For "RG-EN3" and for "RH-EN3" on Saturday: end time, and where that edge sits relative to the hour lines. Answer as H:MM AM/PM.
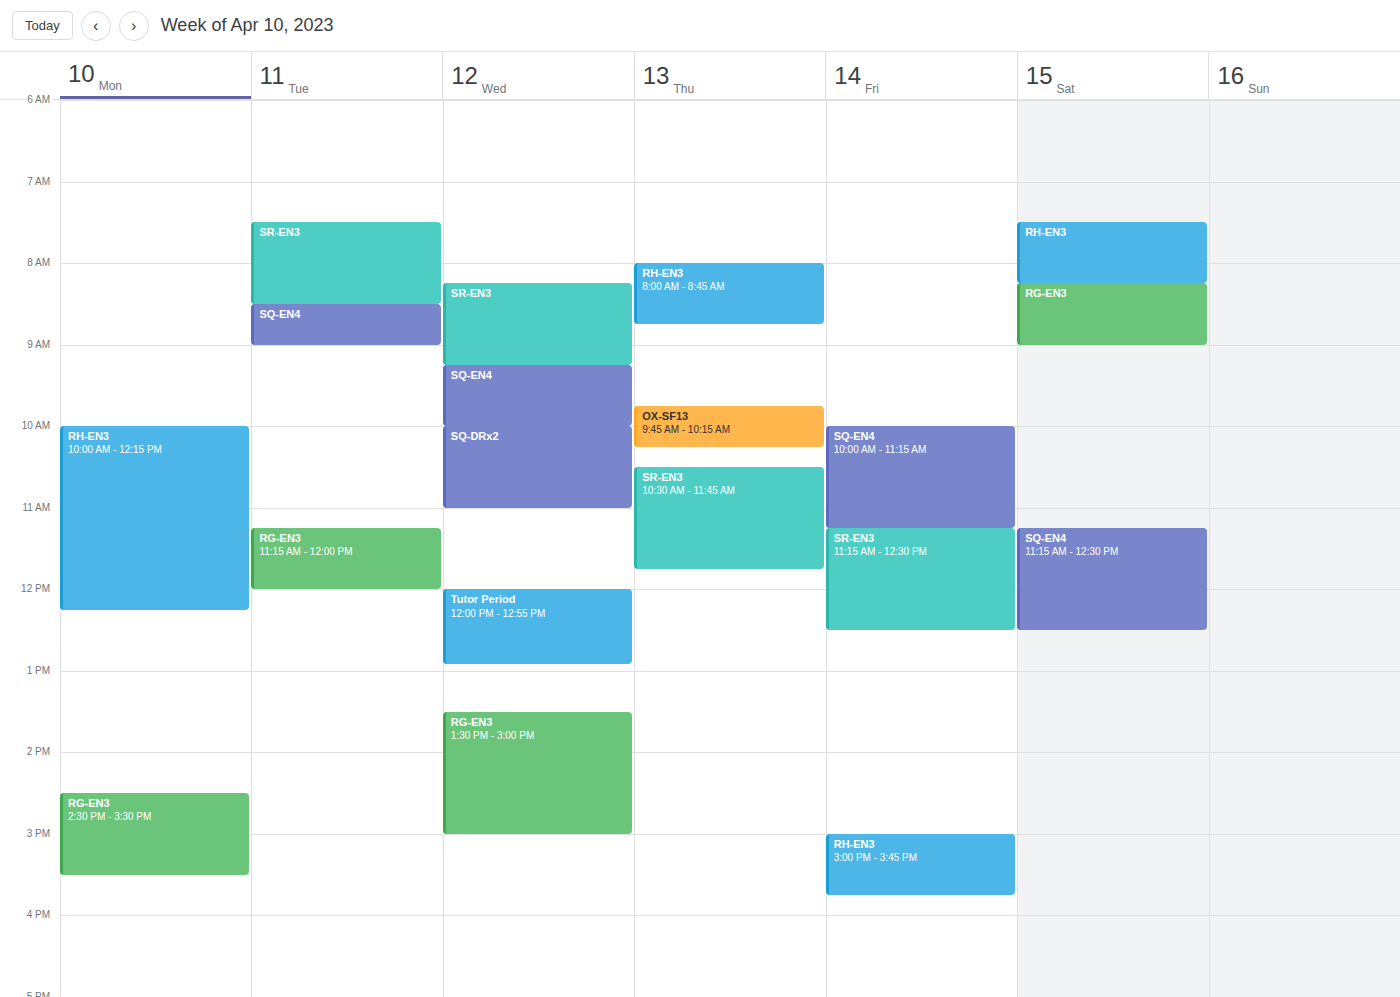
"RG-EN3": 9:00 AM, exactly on the 9 AM line. "RH-EN3": 8:15 AM, neither: a quarter of the way from the 8 AM line to the 9 AM line.